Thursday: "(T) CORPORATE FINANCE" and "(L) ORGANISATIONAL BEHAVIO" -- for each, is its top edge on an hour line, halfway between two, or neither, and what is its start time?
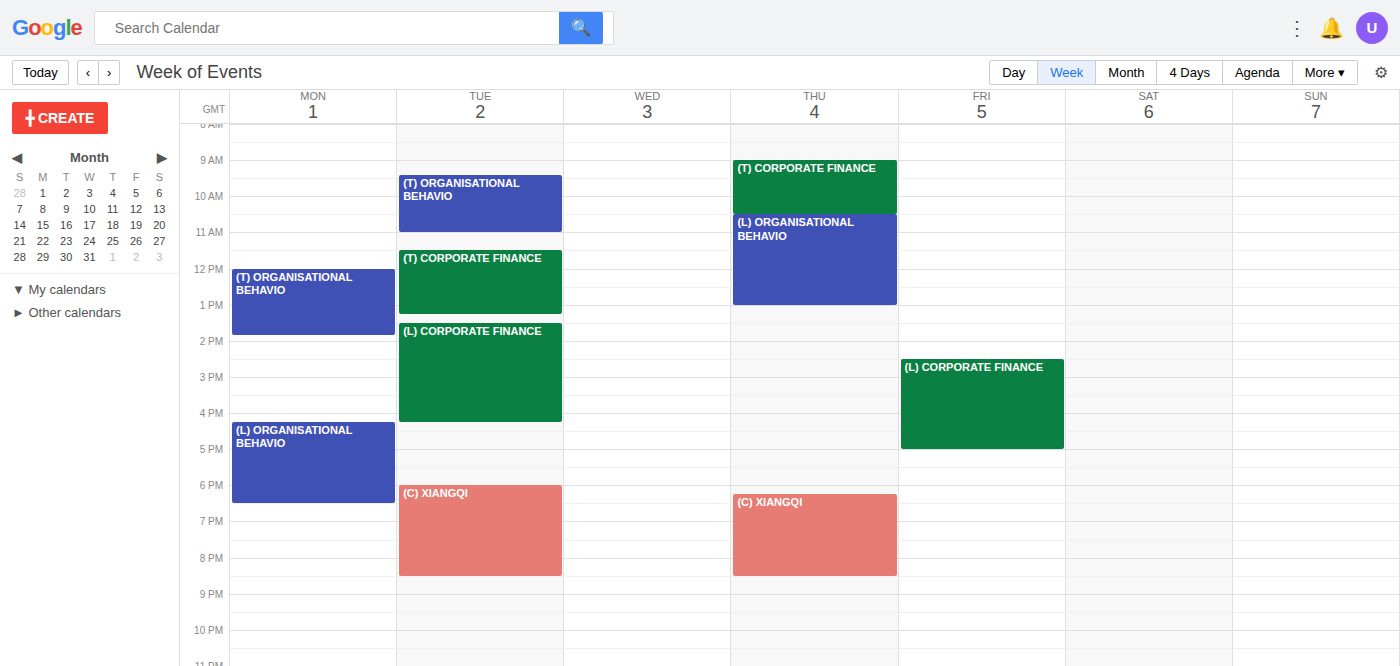
"(T) CORPORATE FINANCE": 9:00 AM, exactly on the 9 AM line. "(L) ORGANISATIONAL BEHAVIO": 10:30 AM, halfway between the 10 AM and 11 AM lines.